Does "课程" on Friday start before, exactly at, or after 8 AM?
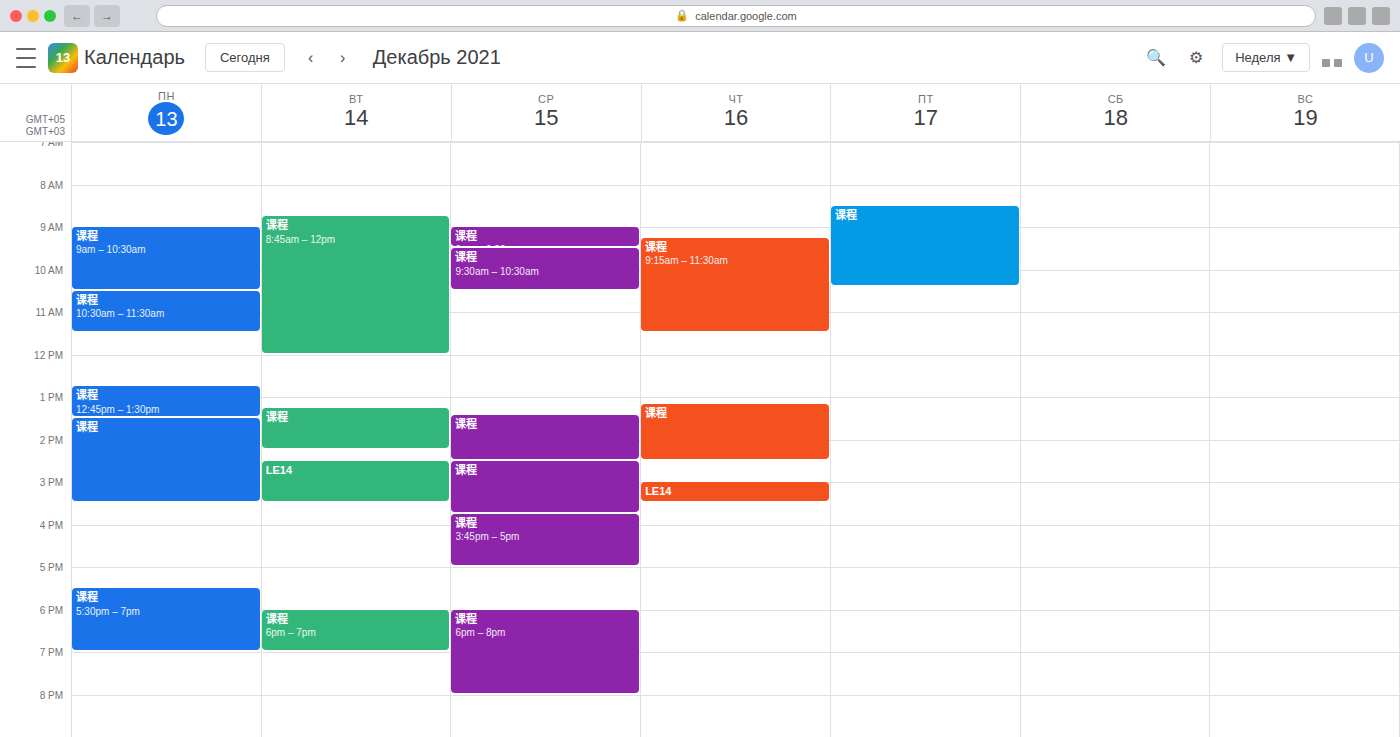
8:30 AM -- after 8 AM, 30 minutes below the 8 AM line.